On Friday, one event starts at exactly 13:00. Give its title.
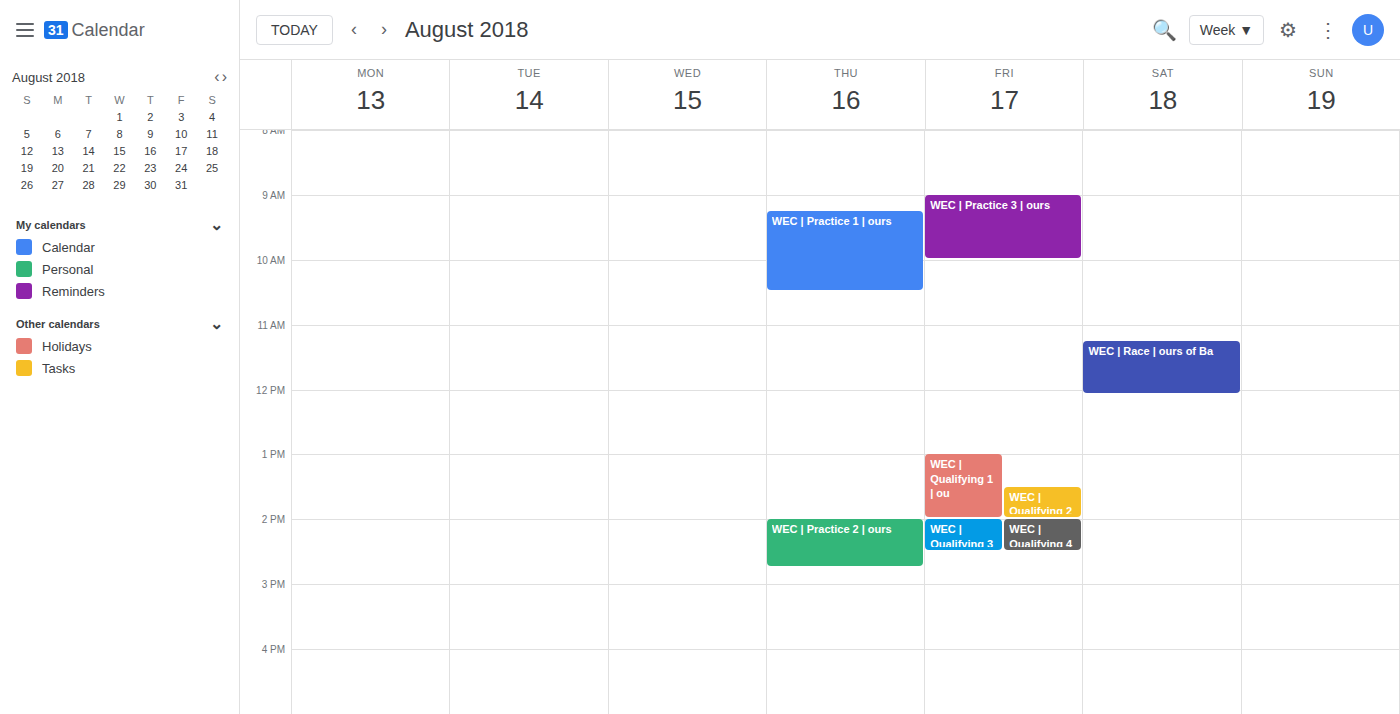
"WEC | Qualifying 1 | ou"